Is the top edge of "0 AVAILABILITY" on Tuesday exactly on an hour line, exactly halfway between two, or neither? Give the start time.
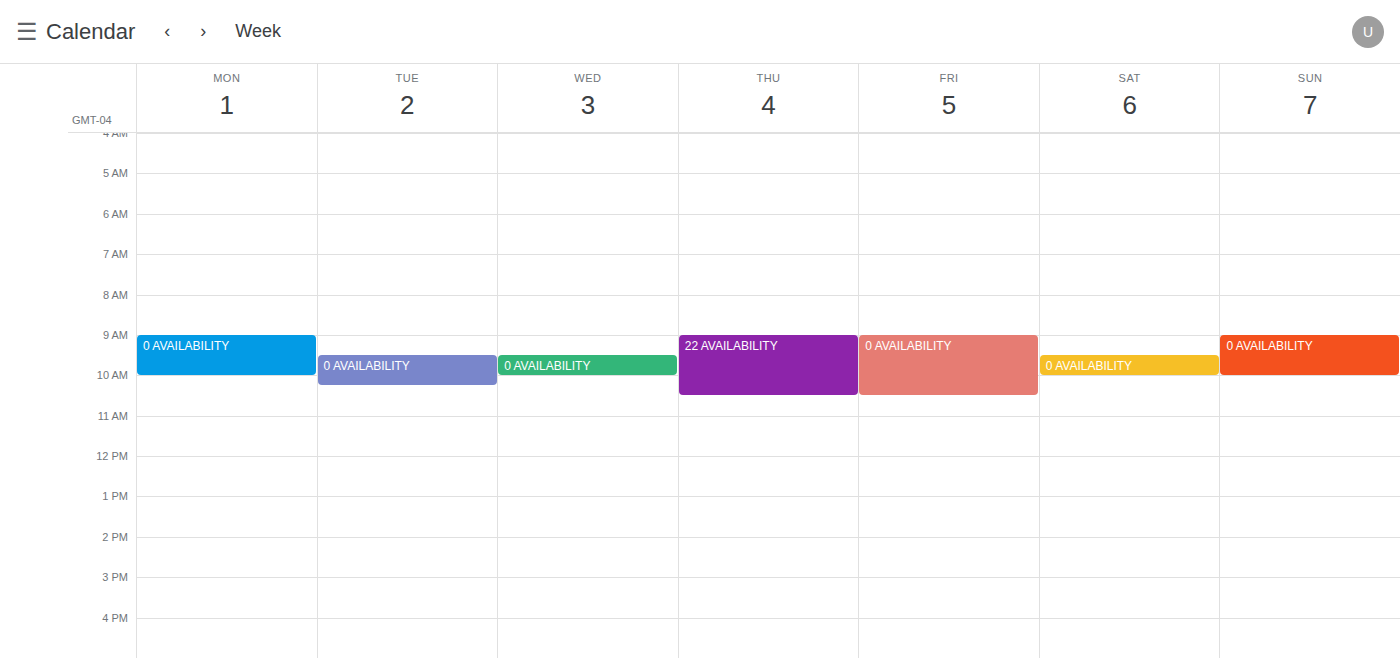
9:30 AM -- halfway between the 9 AM and 10 AM lines.